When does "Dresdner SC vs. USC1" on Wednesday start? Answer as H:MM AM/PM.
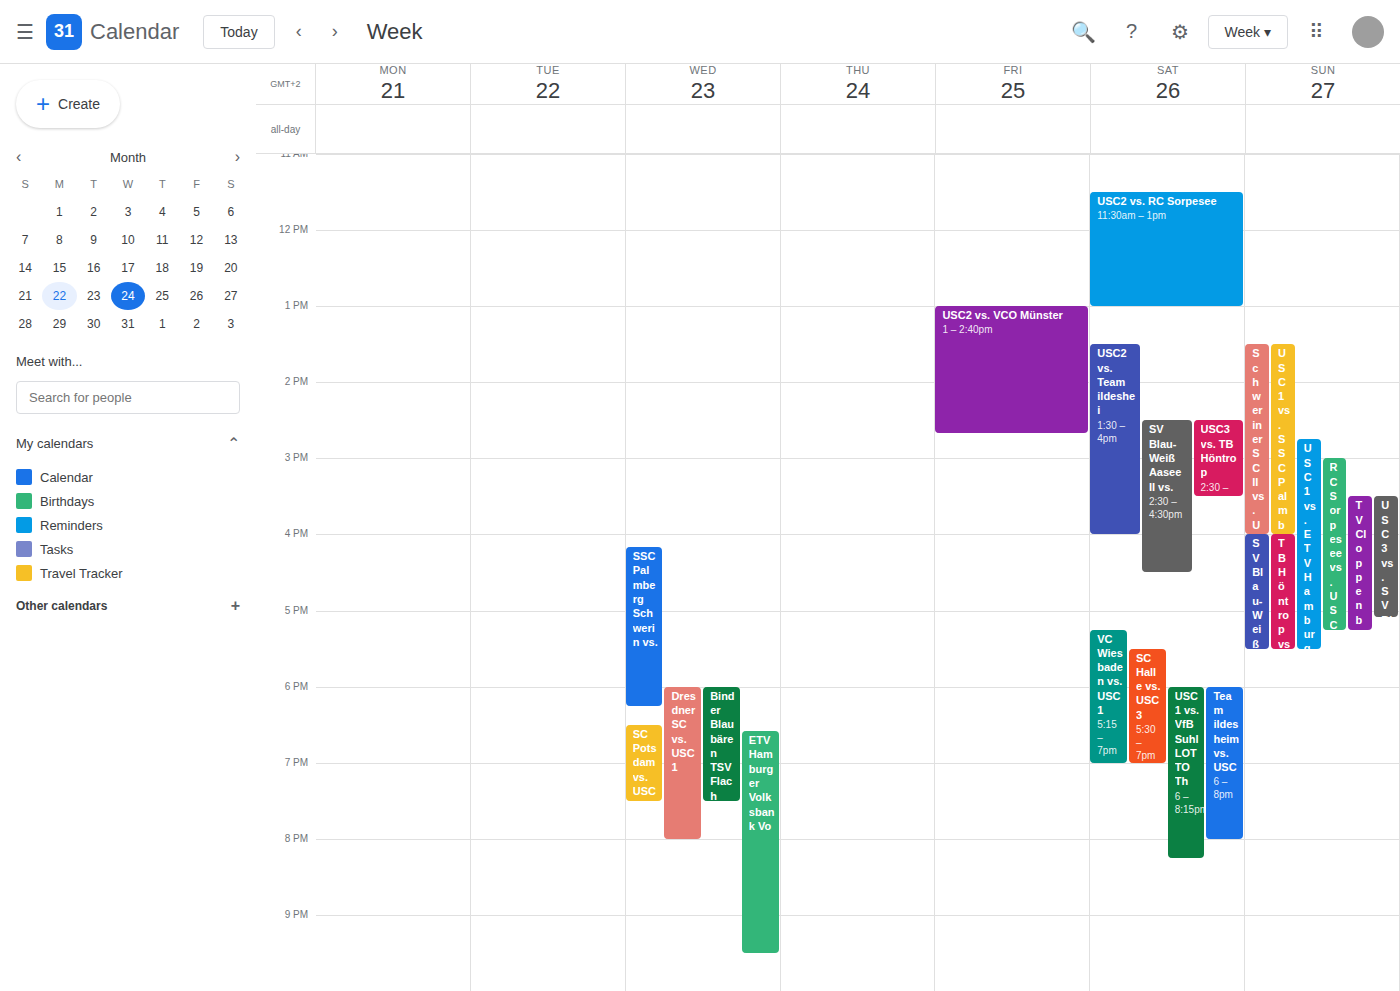
6:00 PM